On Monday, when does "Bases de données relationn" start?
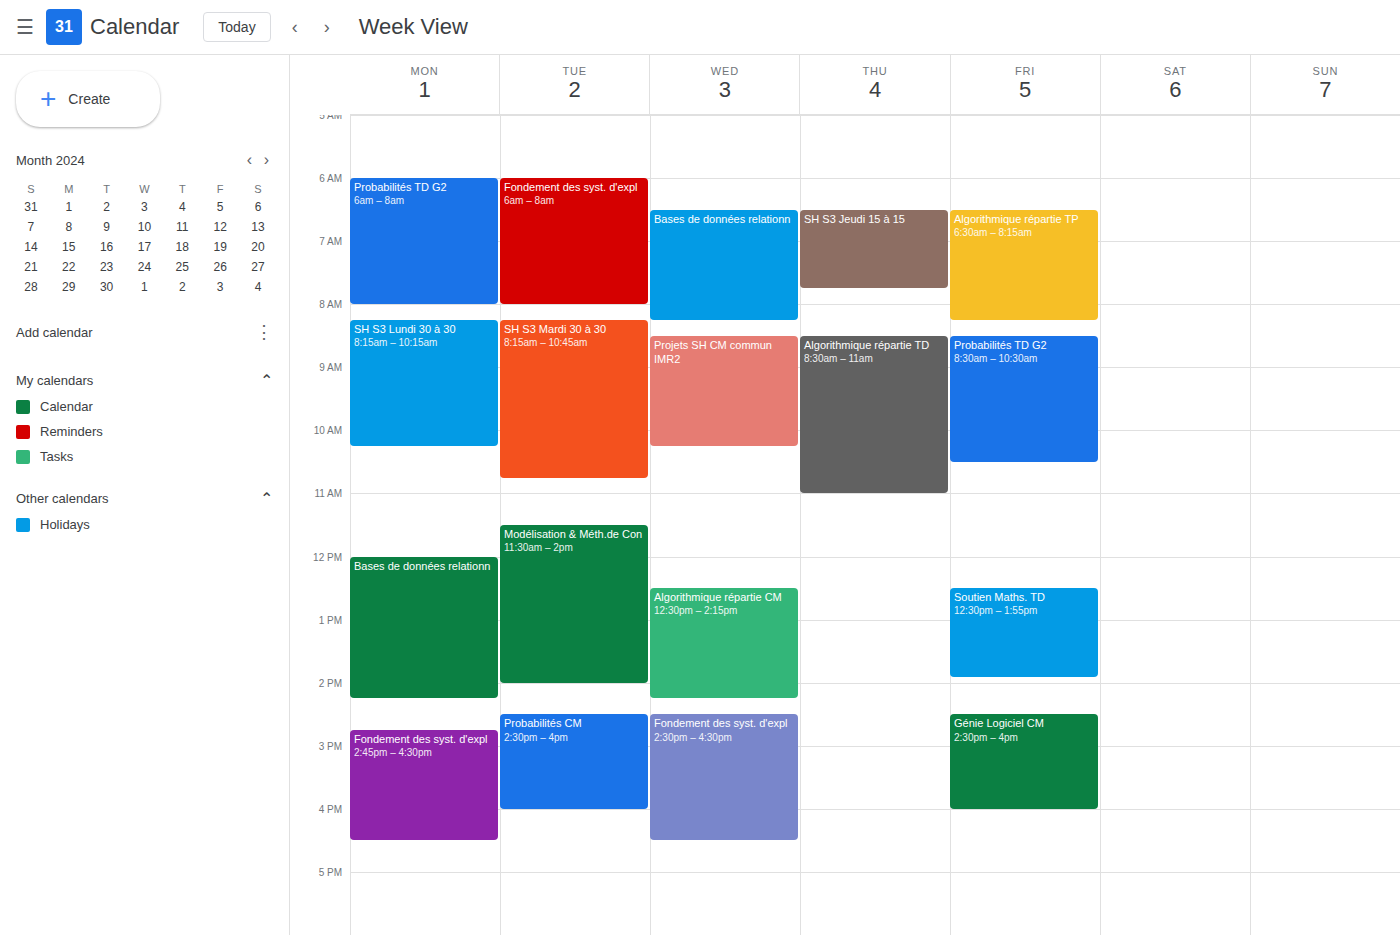
12:00 PM